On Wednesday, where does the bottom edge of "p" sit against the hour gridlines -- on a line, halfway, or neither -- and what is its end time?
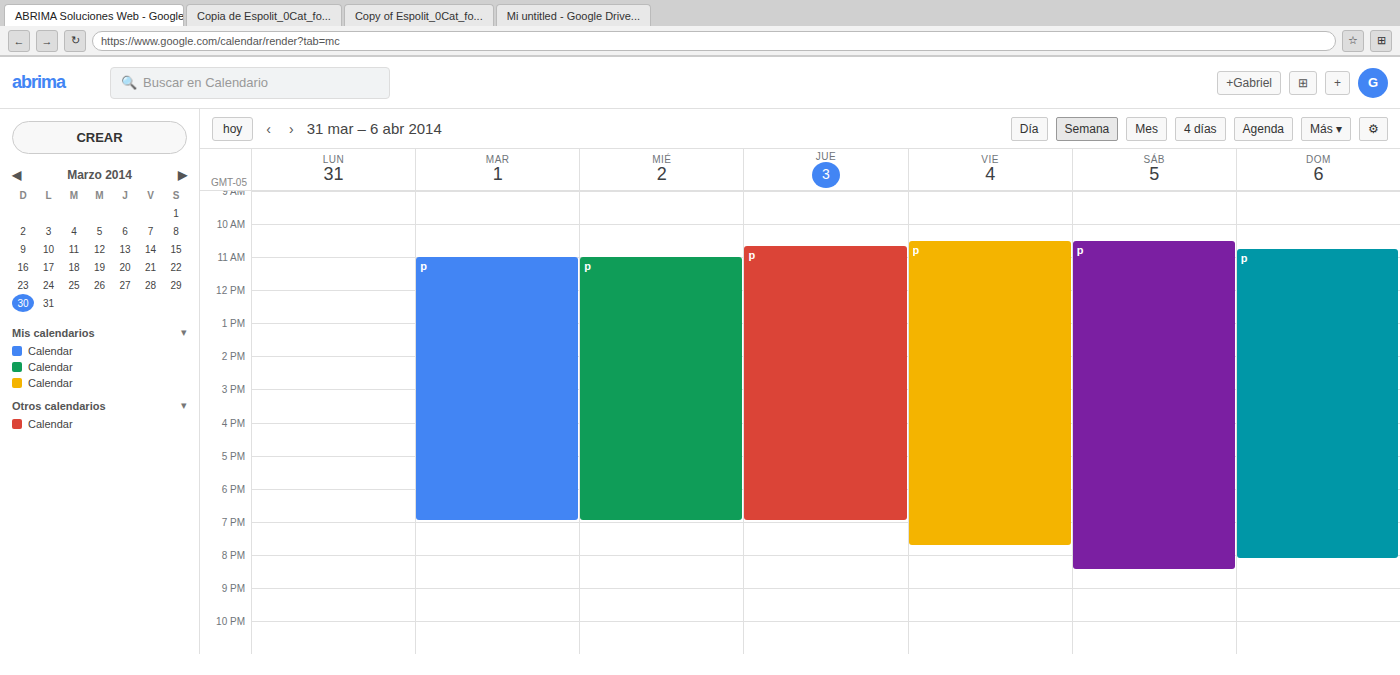
7:00 PM -- exactly on the 7 PM line.